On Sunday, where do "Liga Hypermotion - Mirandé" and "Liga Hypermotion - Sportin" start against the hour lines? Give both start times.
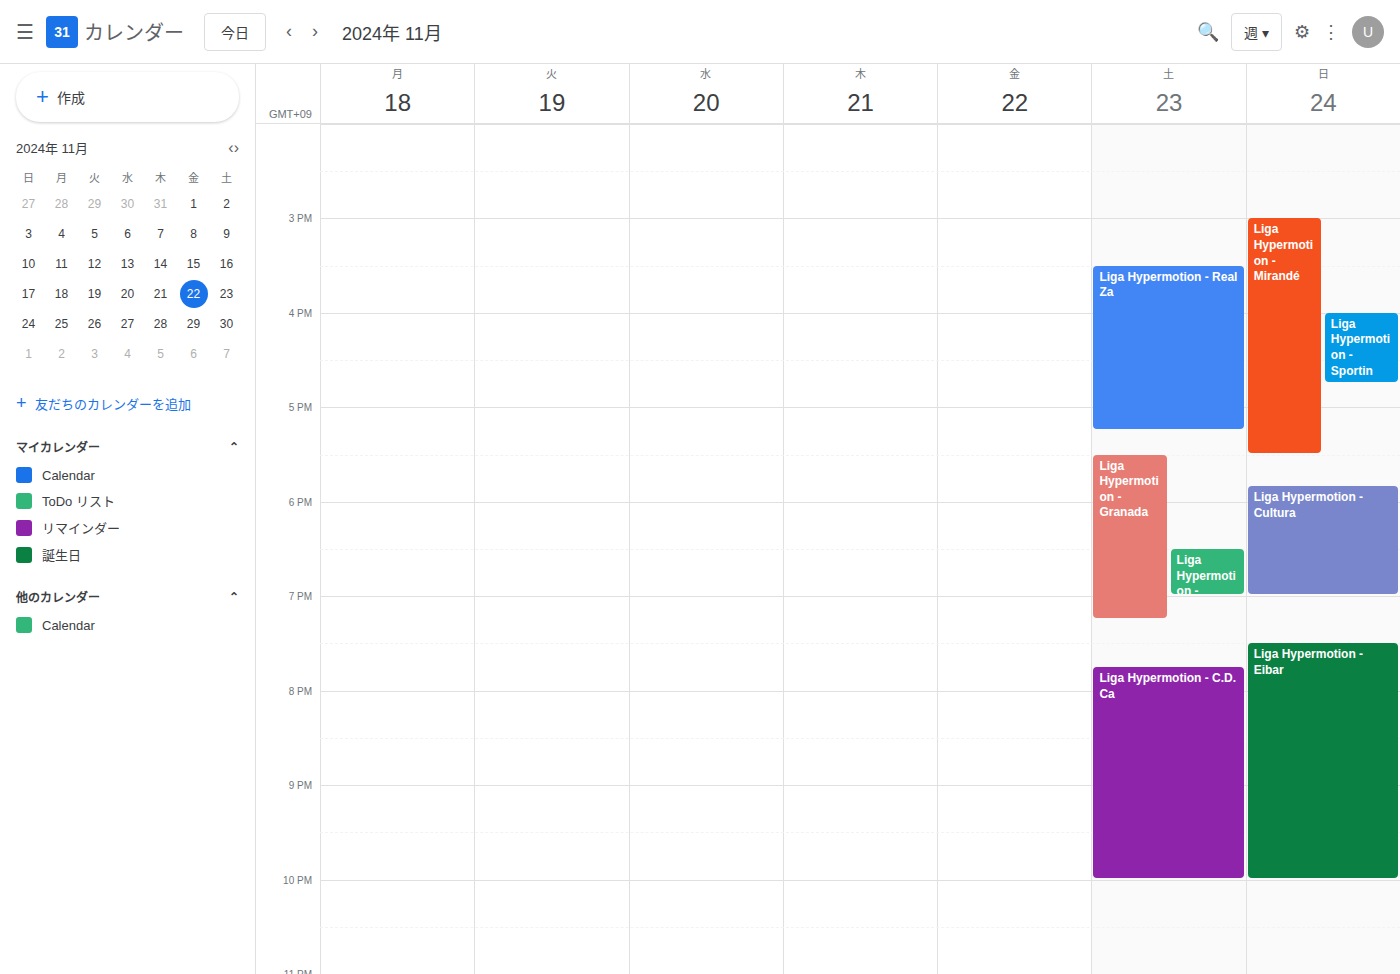
"Liga Hypermotion - Mirandé": 3:00 PM, exactly on the 3 PM line. "Liga Hypermotion - Sportin": 4:00 PM, exactly on the 4 PM line.